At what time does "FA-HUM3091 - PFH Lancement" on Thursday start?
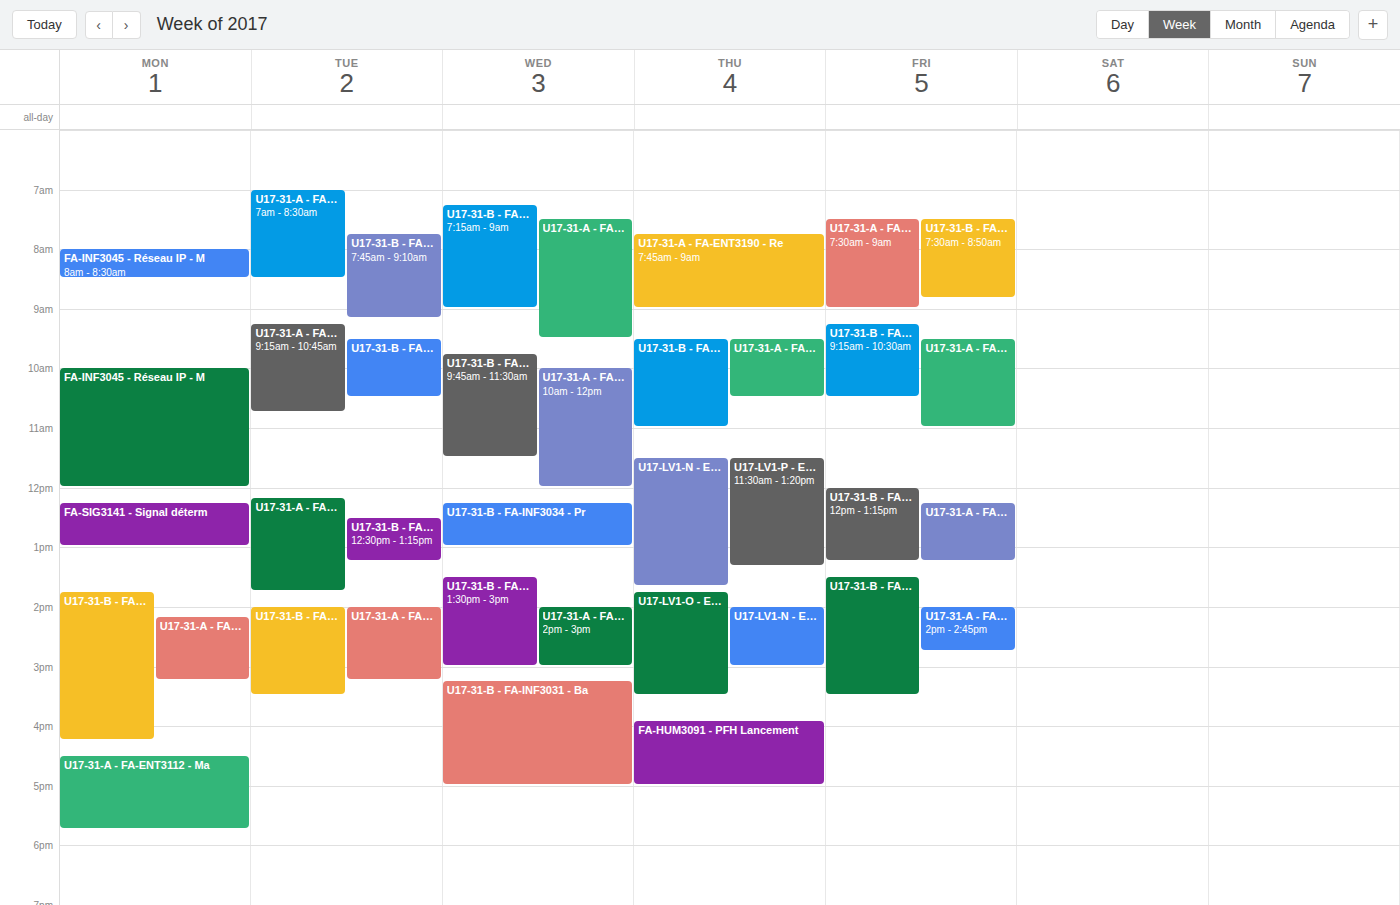
3:55 PM